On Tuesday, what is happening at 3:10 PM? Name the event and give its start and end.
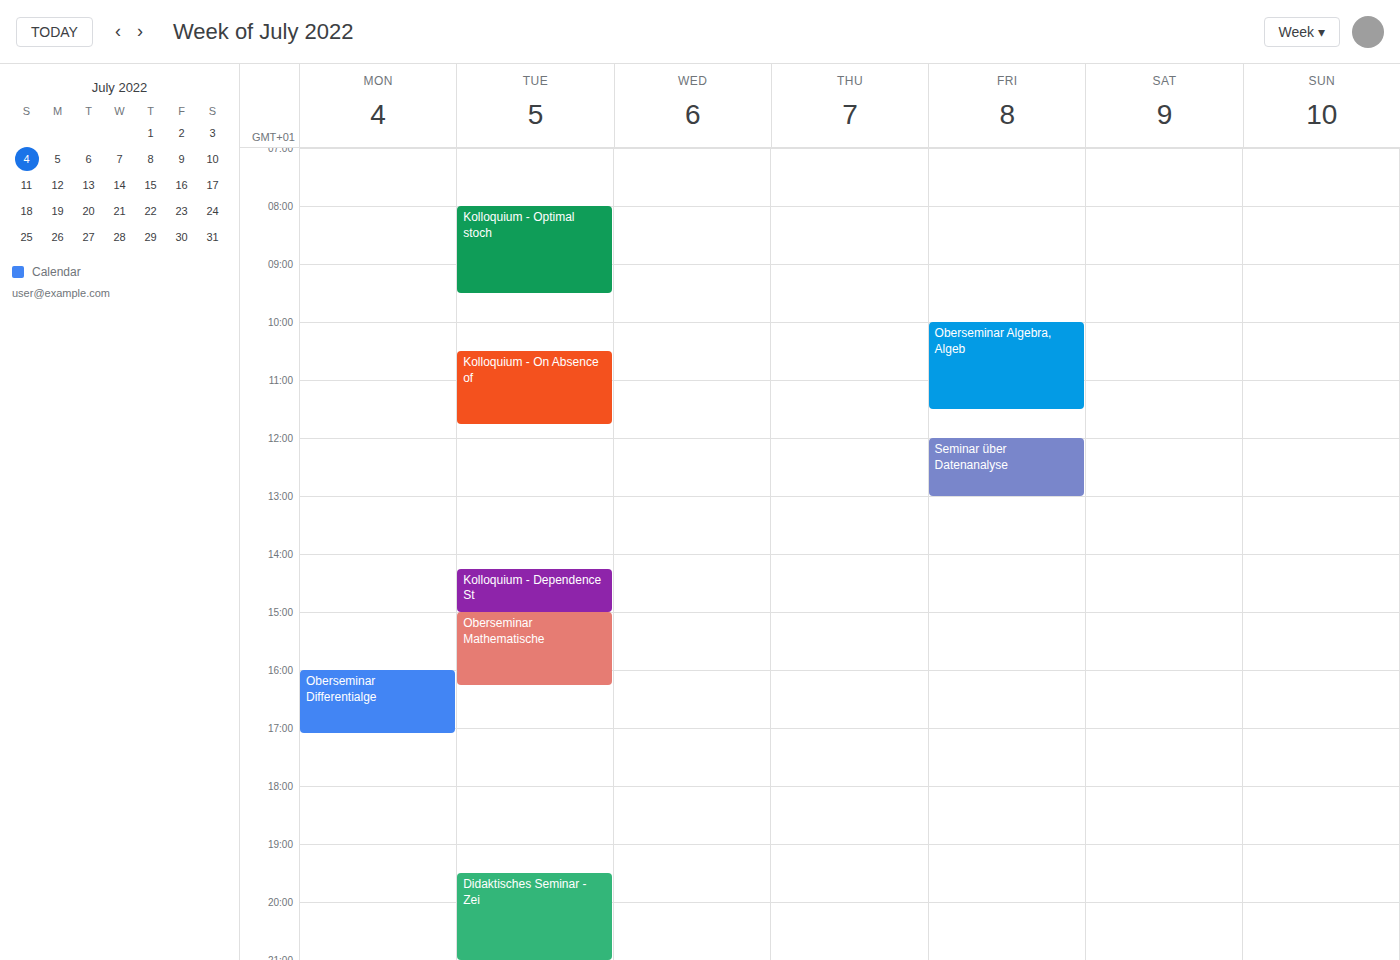
"Oberseminar Mathematische", 3:00 PM to 4:15 PM